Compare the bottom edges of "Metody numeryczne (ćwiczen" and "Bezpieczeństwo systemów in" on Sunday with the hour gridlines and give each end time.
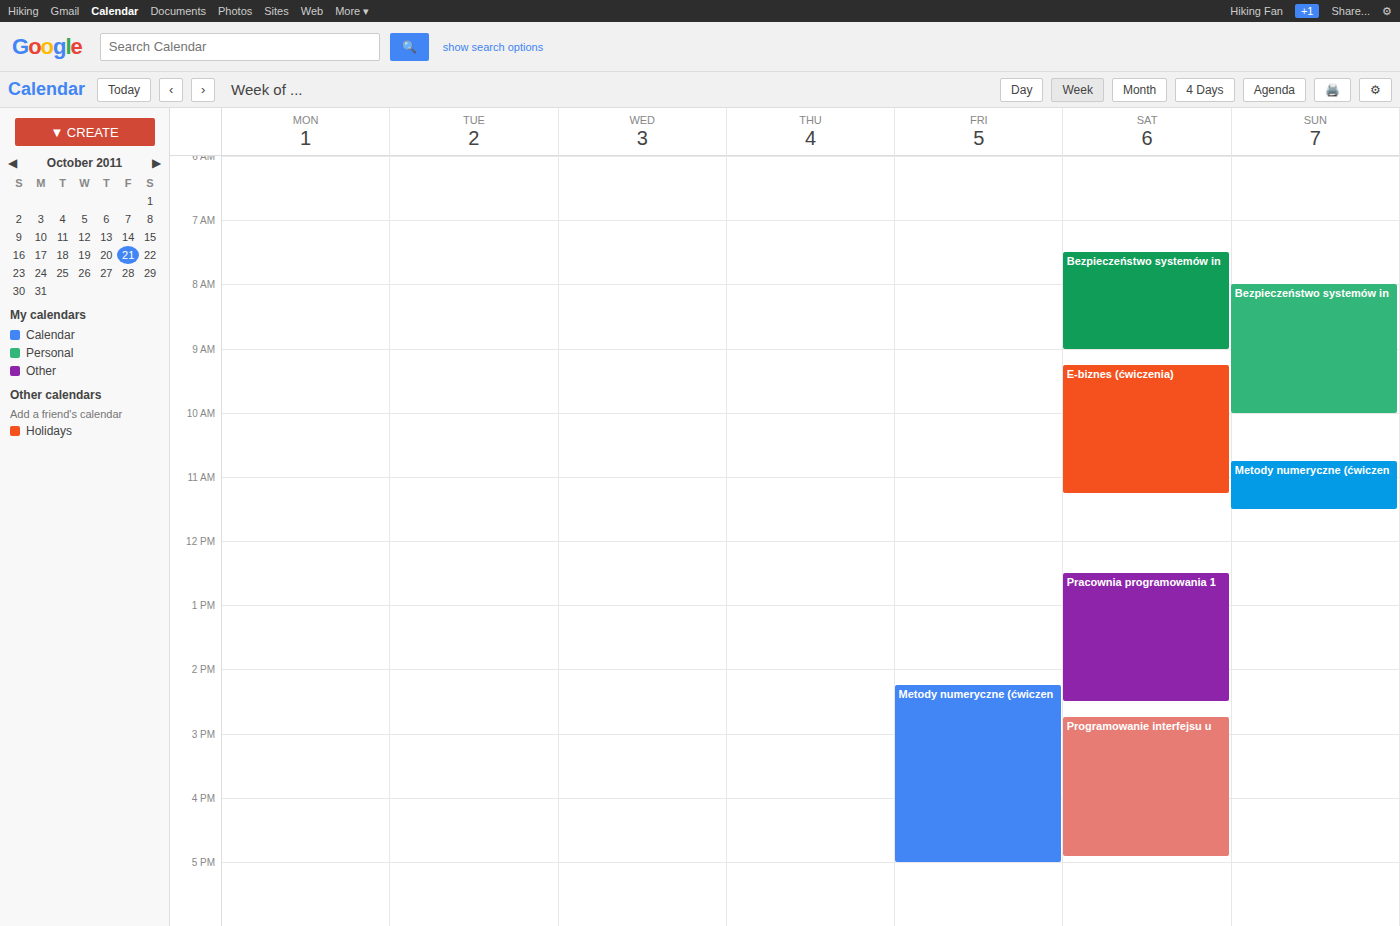
"Metody numeryczne (ćwiczen": 11:30 AM, halfway between the 11 AM and 12 PM lines. "Bezpieczeństwo systemów in": 10:00 AM, exactly on the 10 AM line.